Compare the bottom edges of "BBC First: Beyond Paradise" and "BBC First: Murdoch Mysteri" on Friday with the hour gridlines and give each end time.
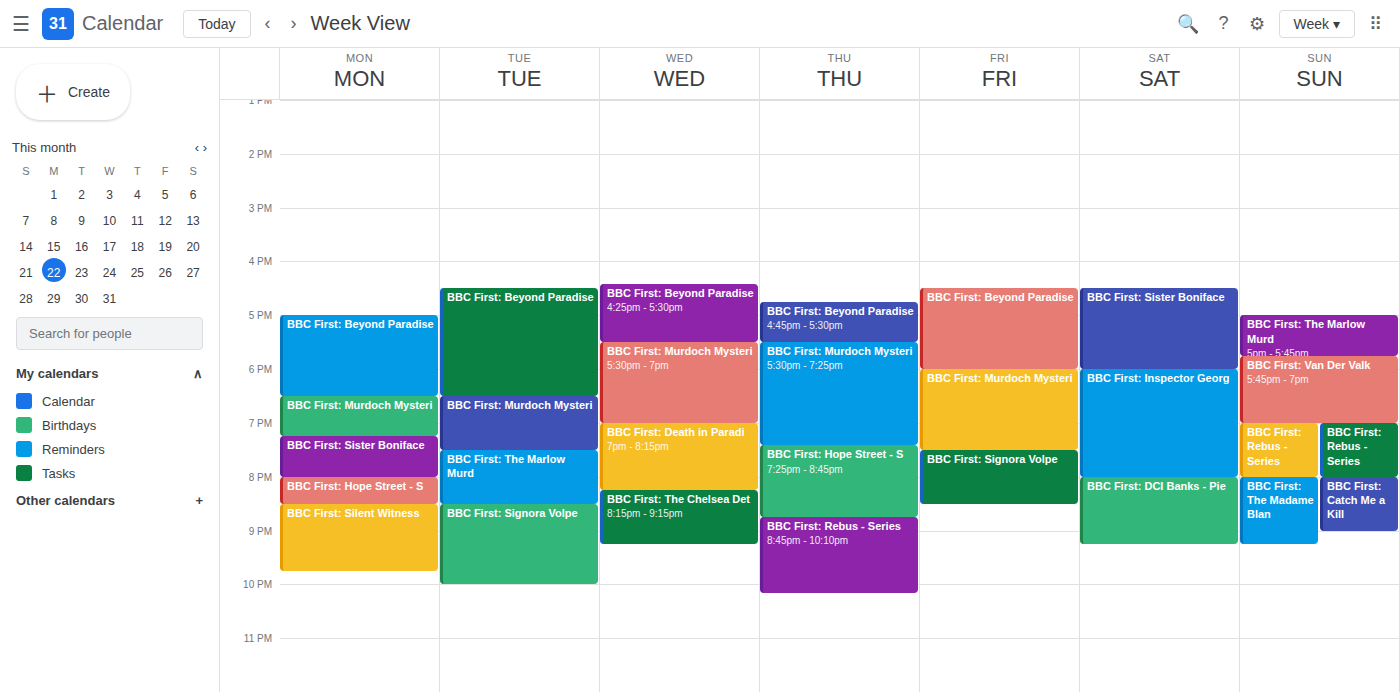
"BBC First: Beyond Paradise": 6:00 PM, exactly on the 6 PM line. "BBC First: Murdoch Mysteri": 7:30 PM, halfway between the 7 PM and 8 PM lines.